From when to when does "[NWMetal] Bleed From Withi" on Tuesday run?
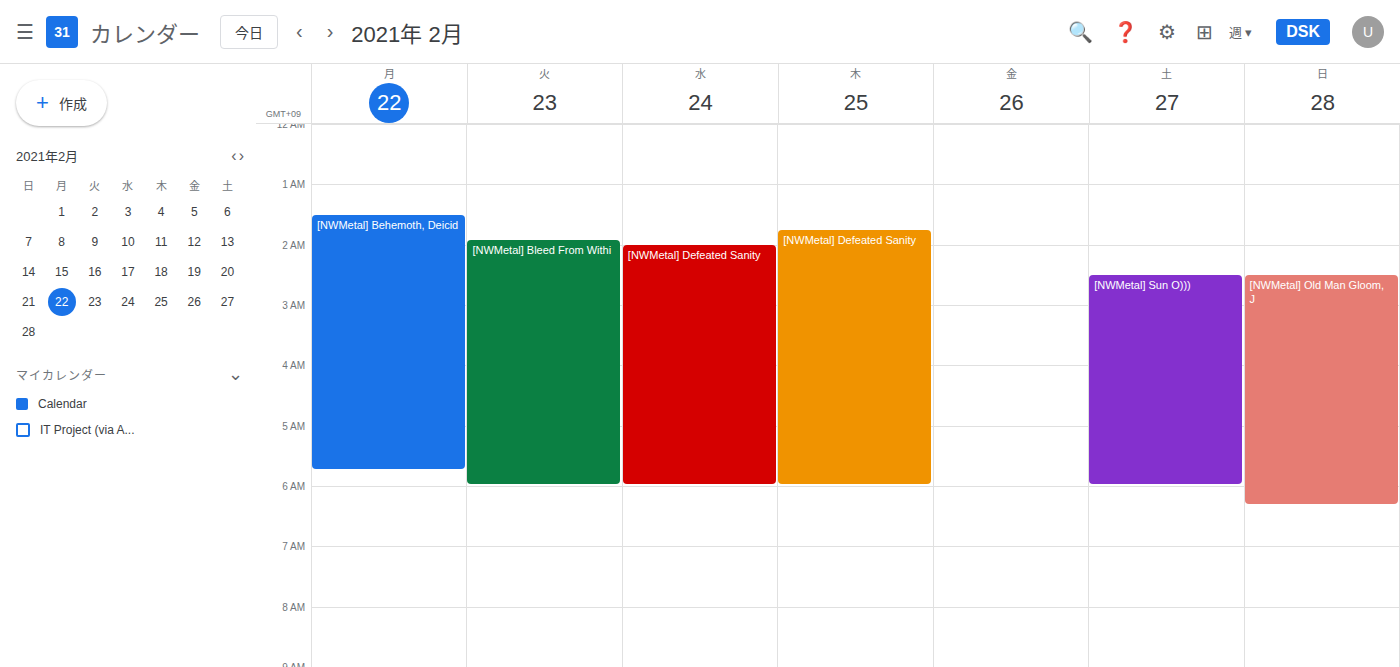
1:55 AM to 6:00 AM